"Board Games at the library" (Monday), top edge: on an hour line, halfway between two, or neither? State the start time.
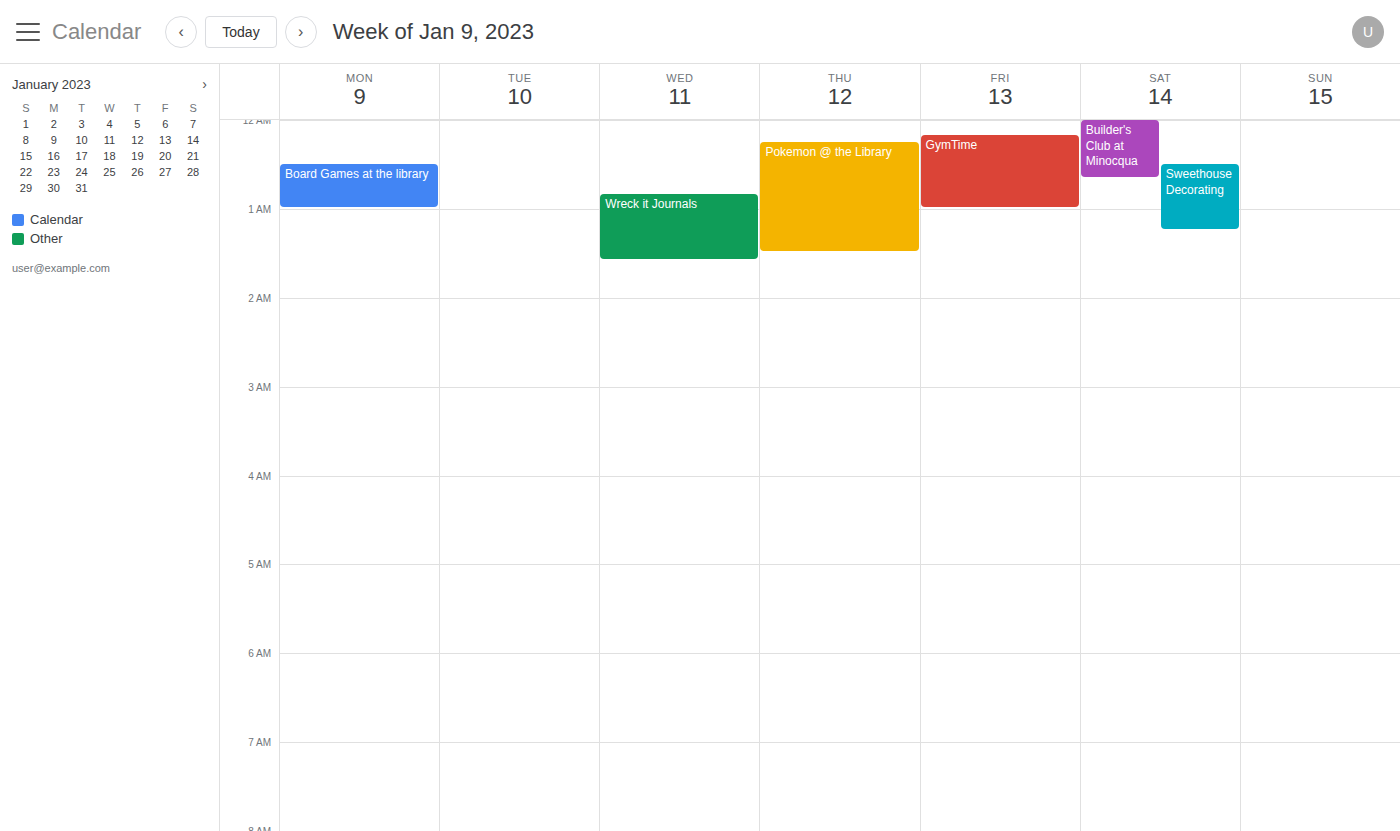
12:30 AM -- halfway between the 12 AM and 1 AM lines.